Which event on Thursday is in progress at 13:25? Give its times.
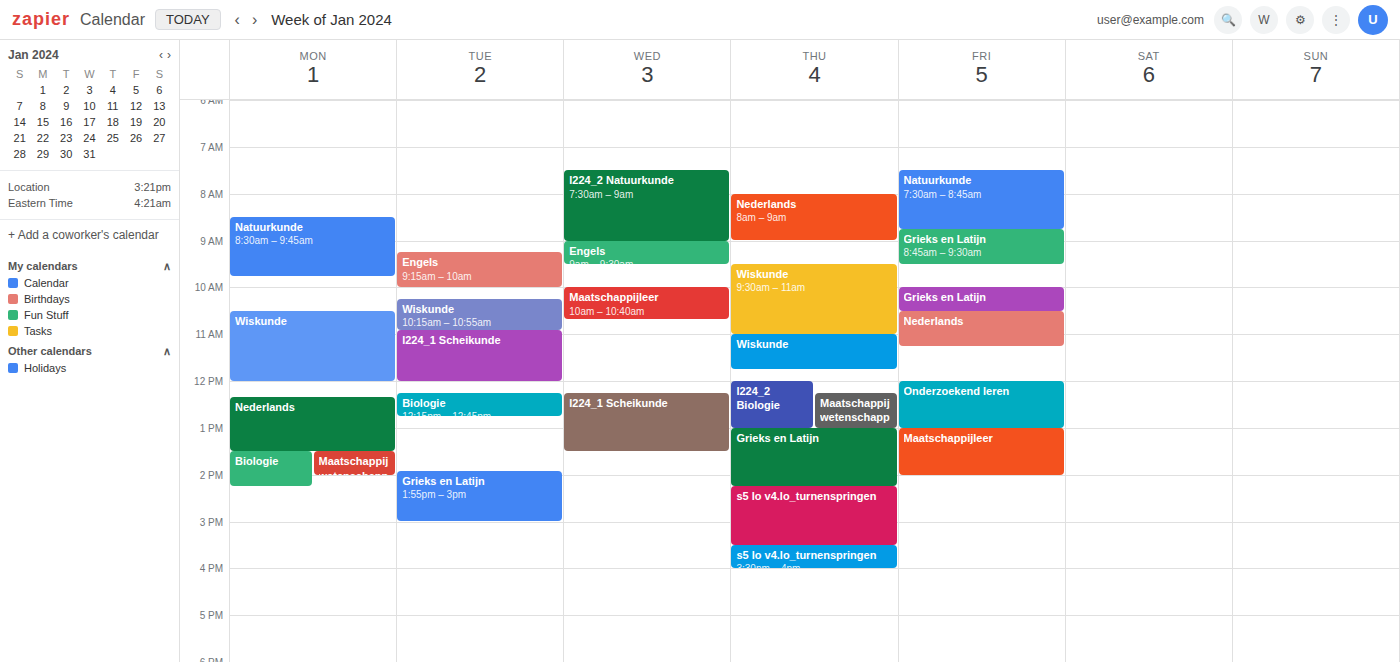
"Grieks en Latijn", 13:00 to 14:15